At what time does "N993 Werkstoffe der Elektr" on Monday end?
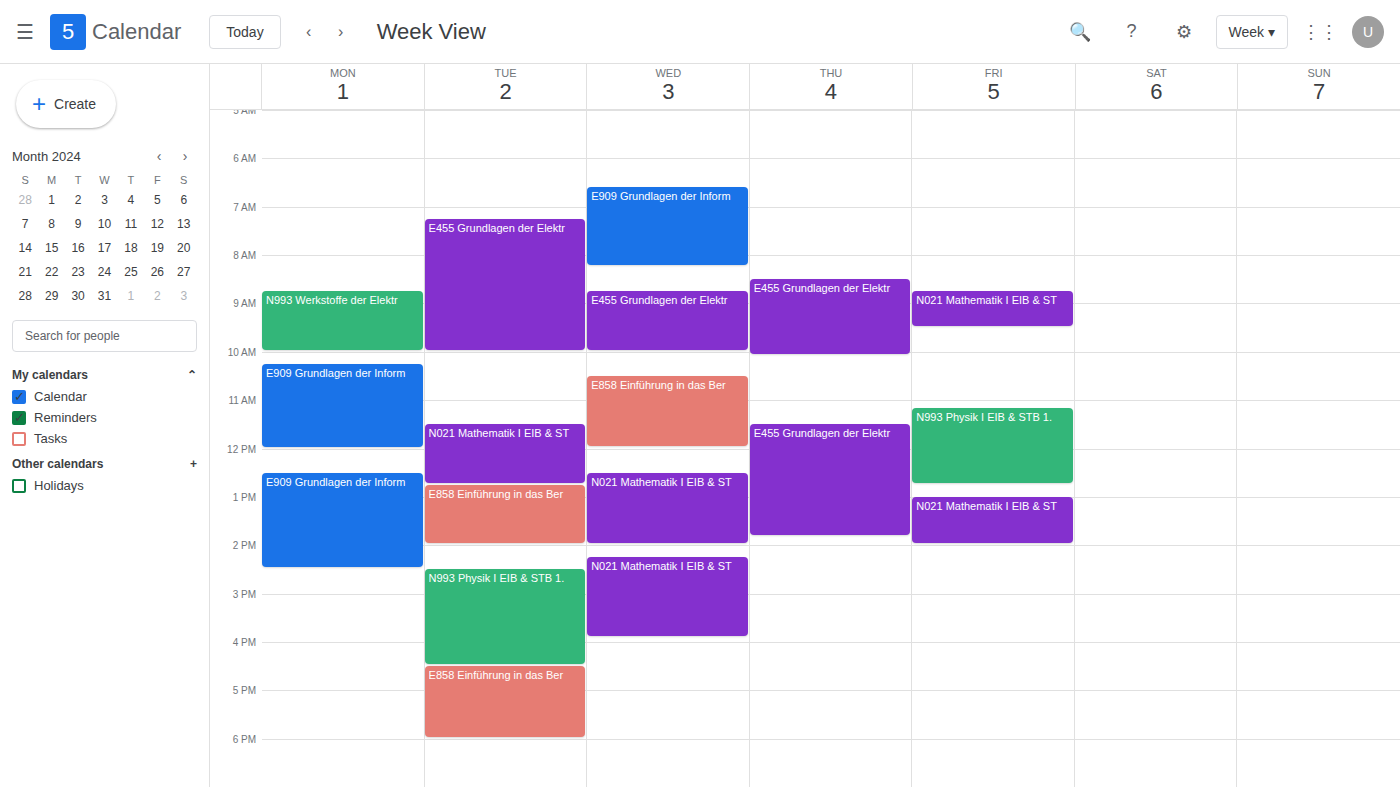
10:00